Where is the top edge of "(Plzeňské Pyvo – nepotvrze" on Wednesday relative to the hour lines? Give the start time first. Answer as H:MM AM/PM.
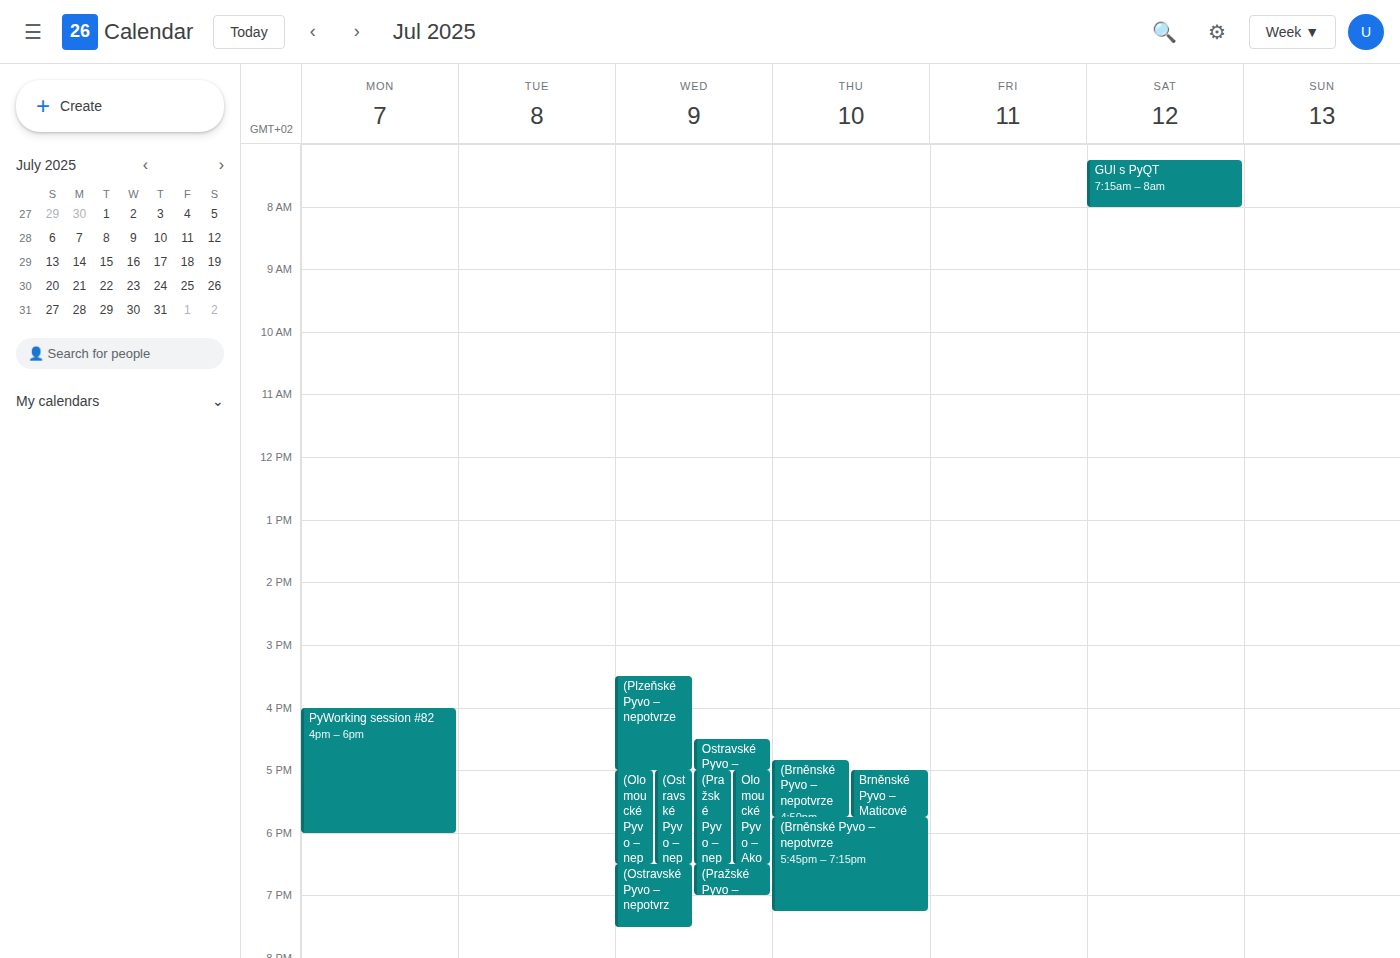
3:30 PM -- halfway between the 3 PM and 4 PM lines.